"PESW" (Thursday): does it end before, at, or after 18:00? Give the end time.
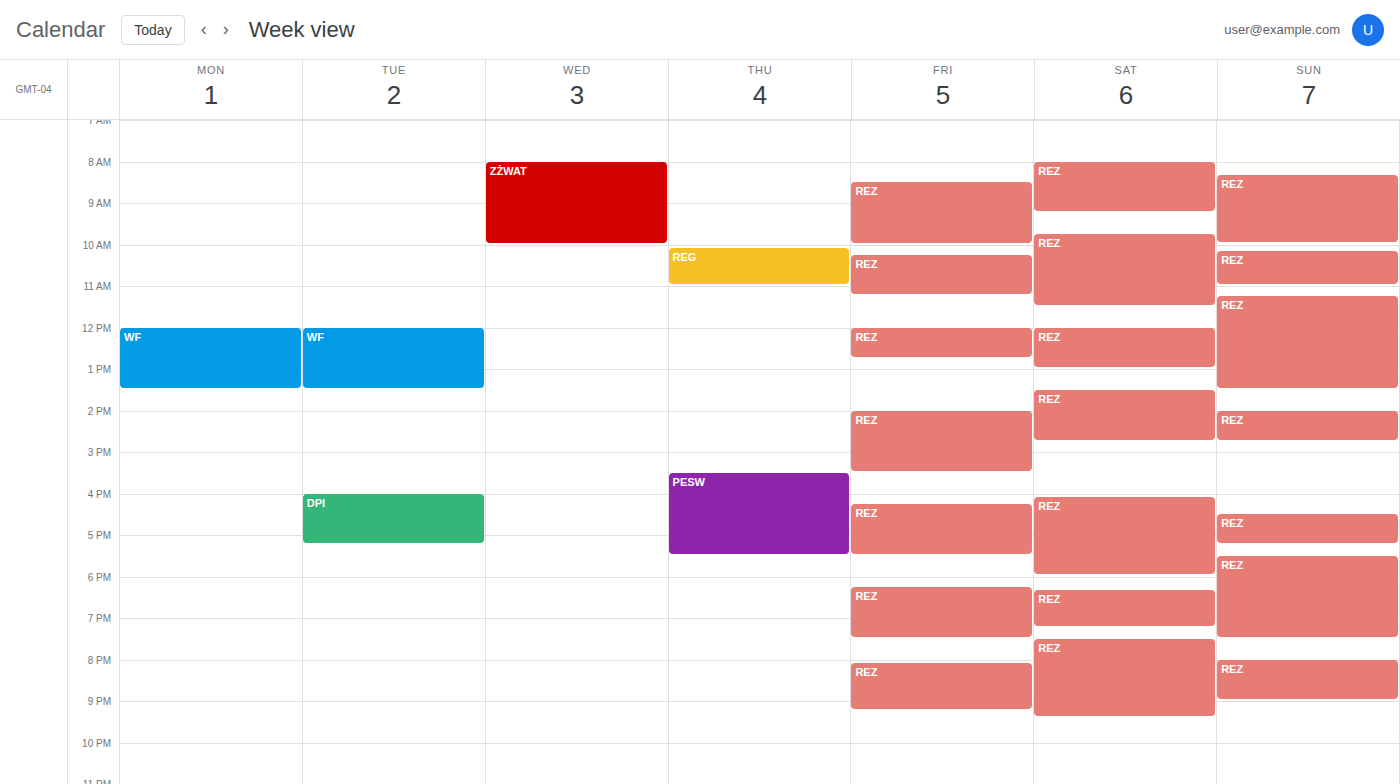
17:30 -- before 18:00, 30 minutes above the 18:00 line.